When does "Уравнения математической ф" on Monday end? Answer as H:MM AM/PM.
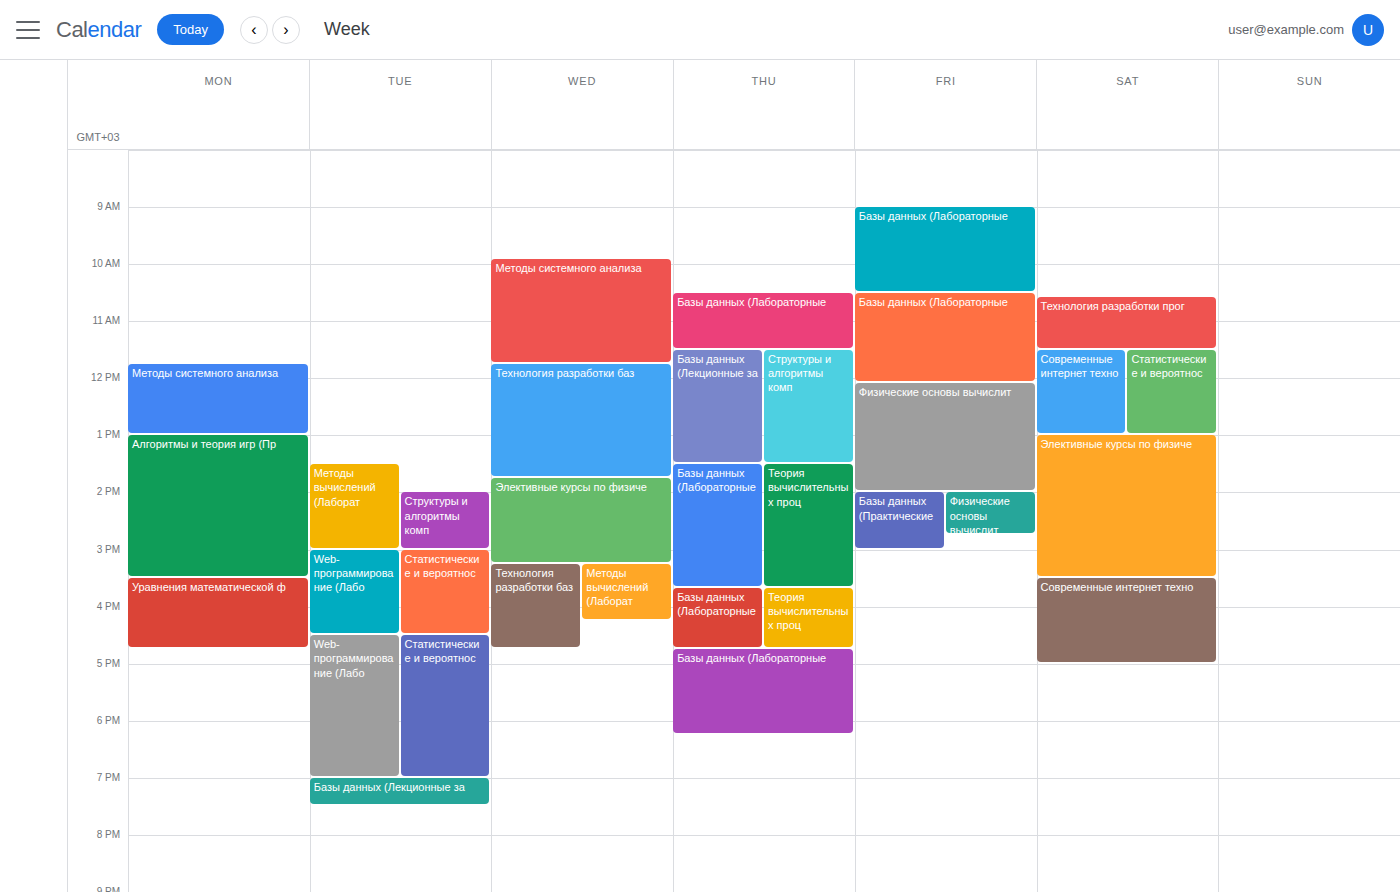
4:45 PM